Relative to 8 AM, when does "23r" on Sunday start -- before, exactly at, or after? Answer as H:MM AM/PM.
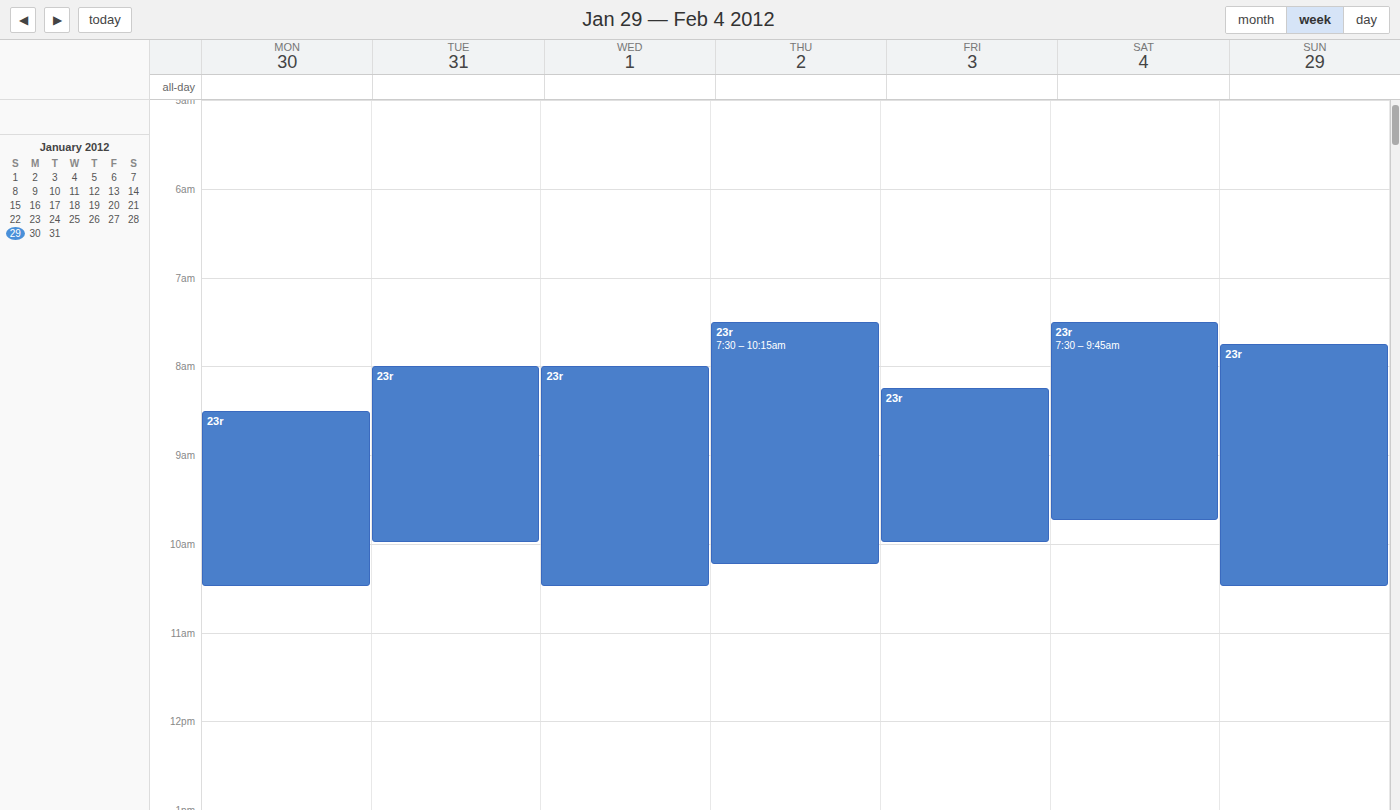
7:45 AM -- before 8 AM, 15 minutes above the 8 AM line.